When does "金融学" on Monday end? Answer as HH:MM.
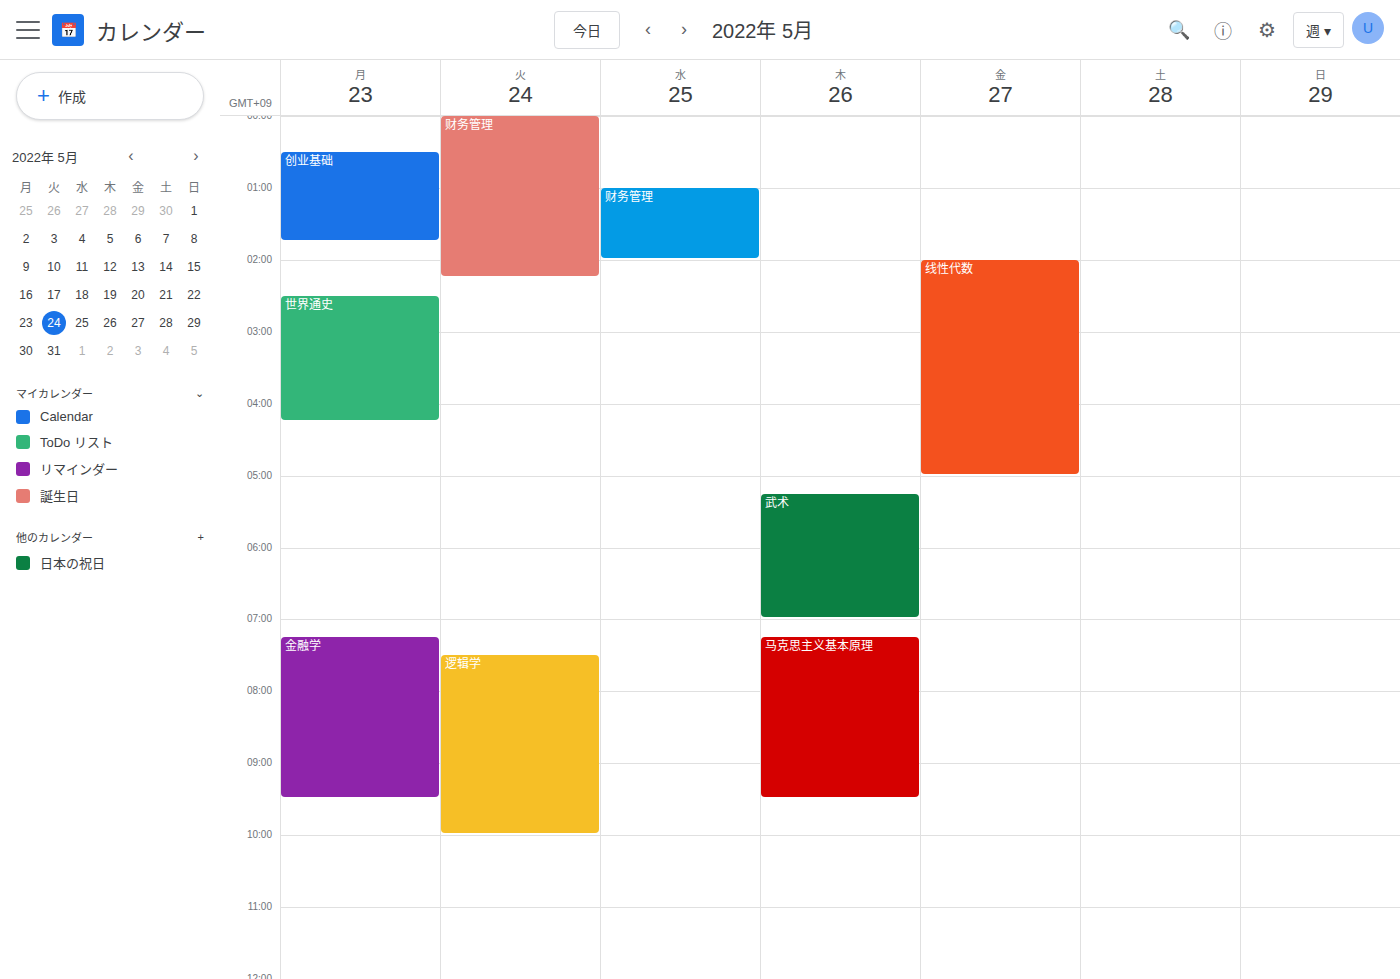
09:30